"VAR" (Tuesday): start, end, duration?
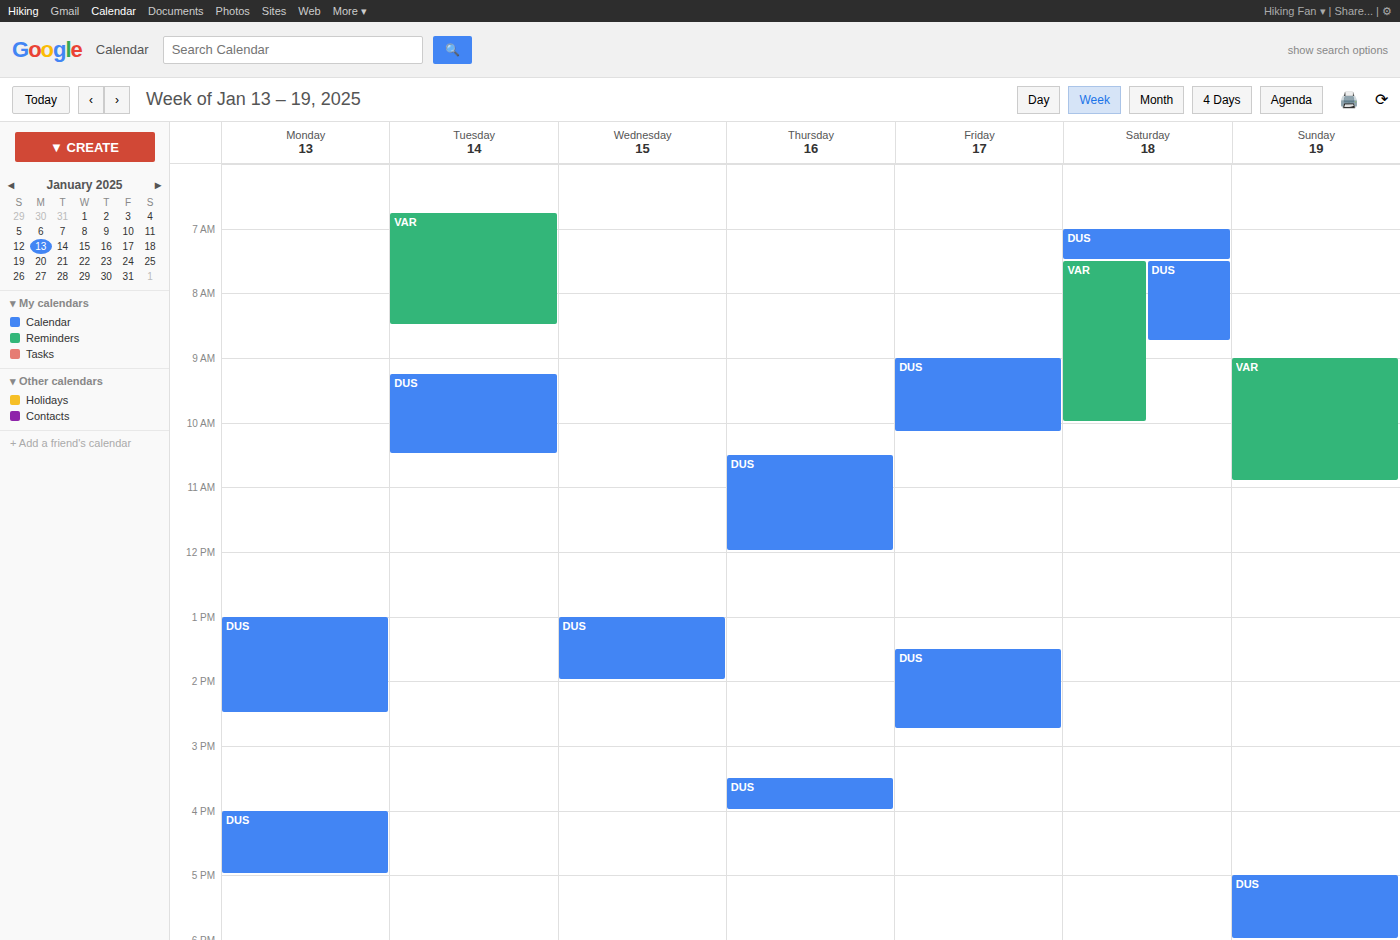
6:45 AM to 8:30 AM, 1 hour 45 minutes